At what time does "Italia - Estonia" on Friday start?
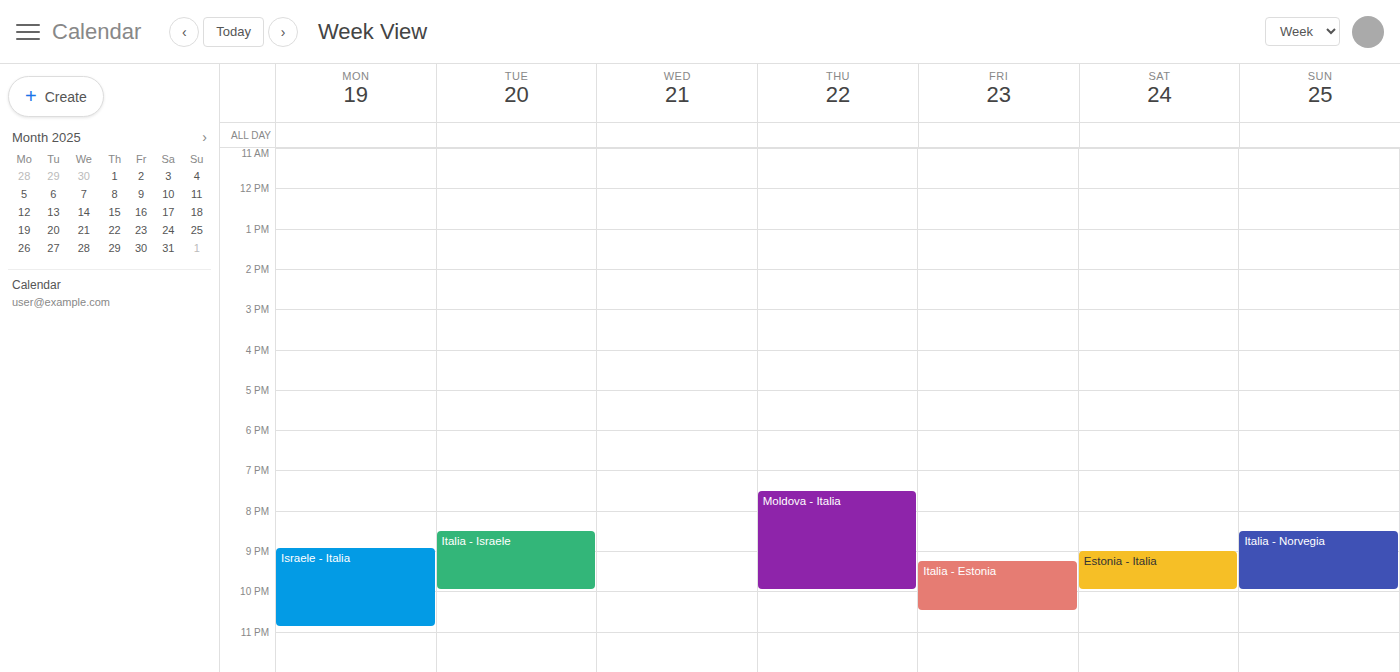
9:15 PM